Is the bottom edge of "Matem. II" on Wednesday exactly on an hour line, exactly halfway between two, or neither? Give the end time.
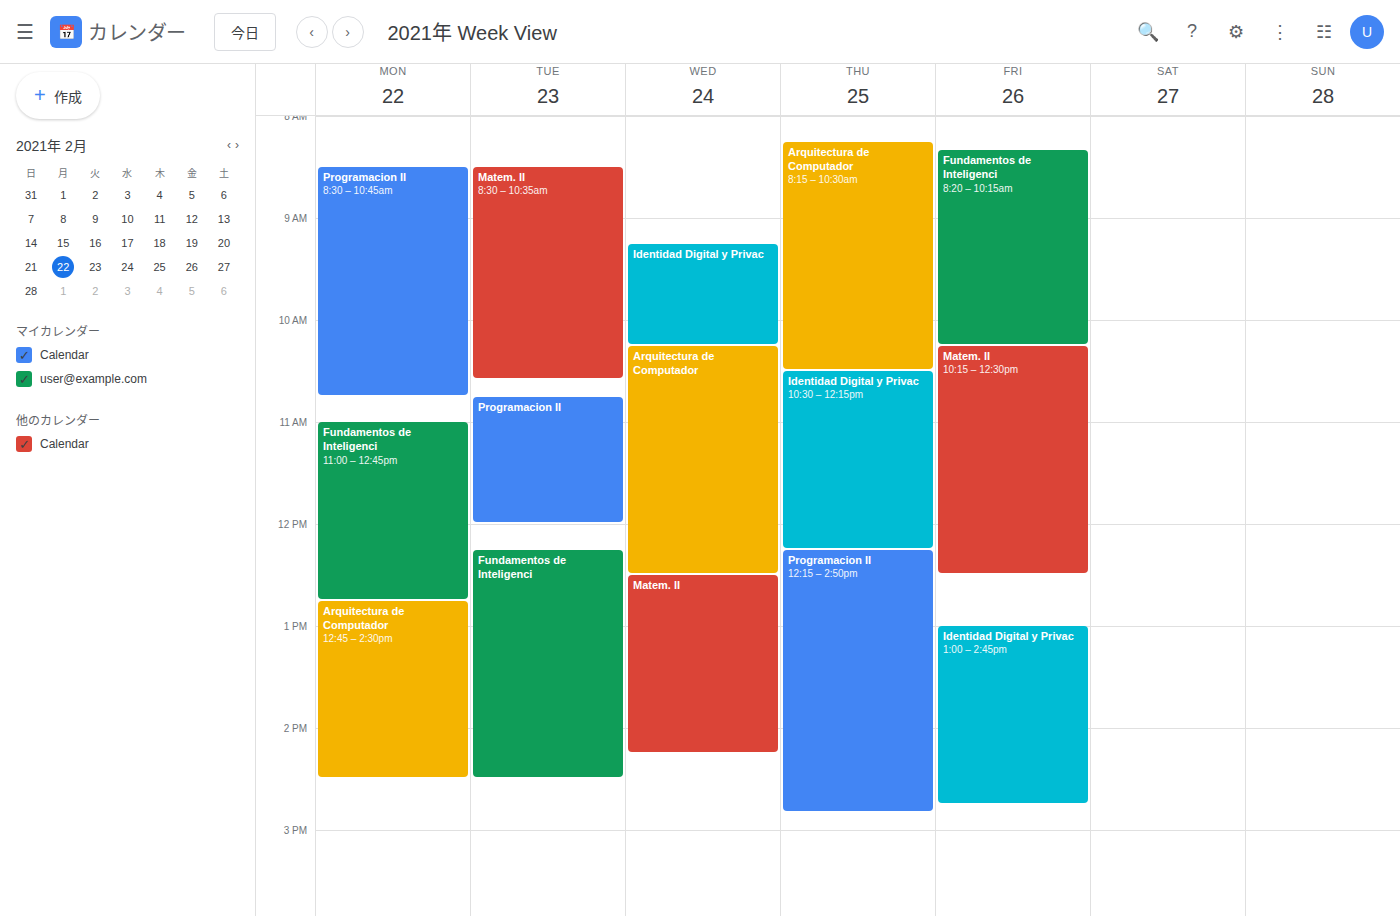
14:15 -- neither: a quarter of the way from the 14:00 line to the 15:00 line.